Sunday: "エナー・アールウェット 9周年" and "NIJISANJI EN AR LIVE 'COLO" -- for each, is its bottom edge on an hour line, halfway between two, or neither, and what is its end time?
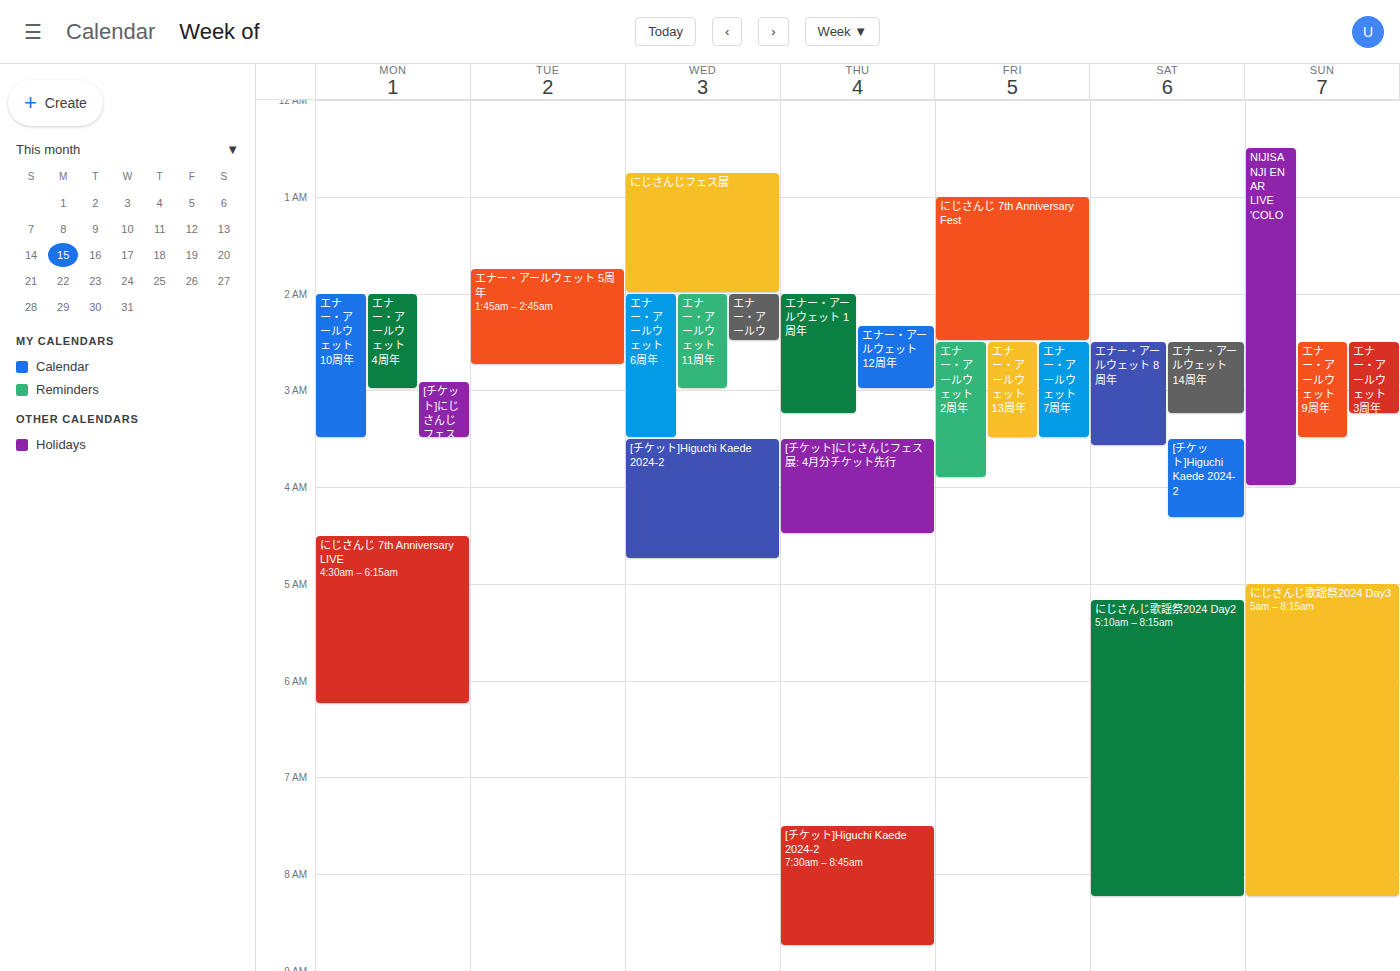
"エナー・アールウェット 9周年": 3:30 AM, halfway between the 3 AM and 4 AM lines. "NIJISANJI EN AR LIVE 'COLO": 4:00 AM, exactly on the 4 AM line.